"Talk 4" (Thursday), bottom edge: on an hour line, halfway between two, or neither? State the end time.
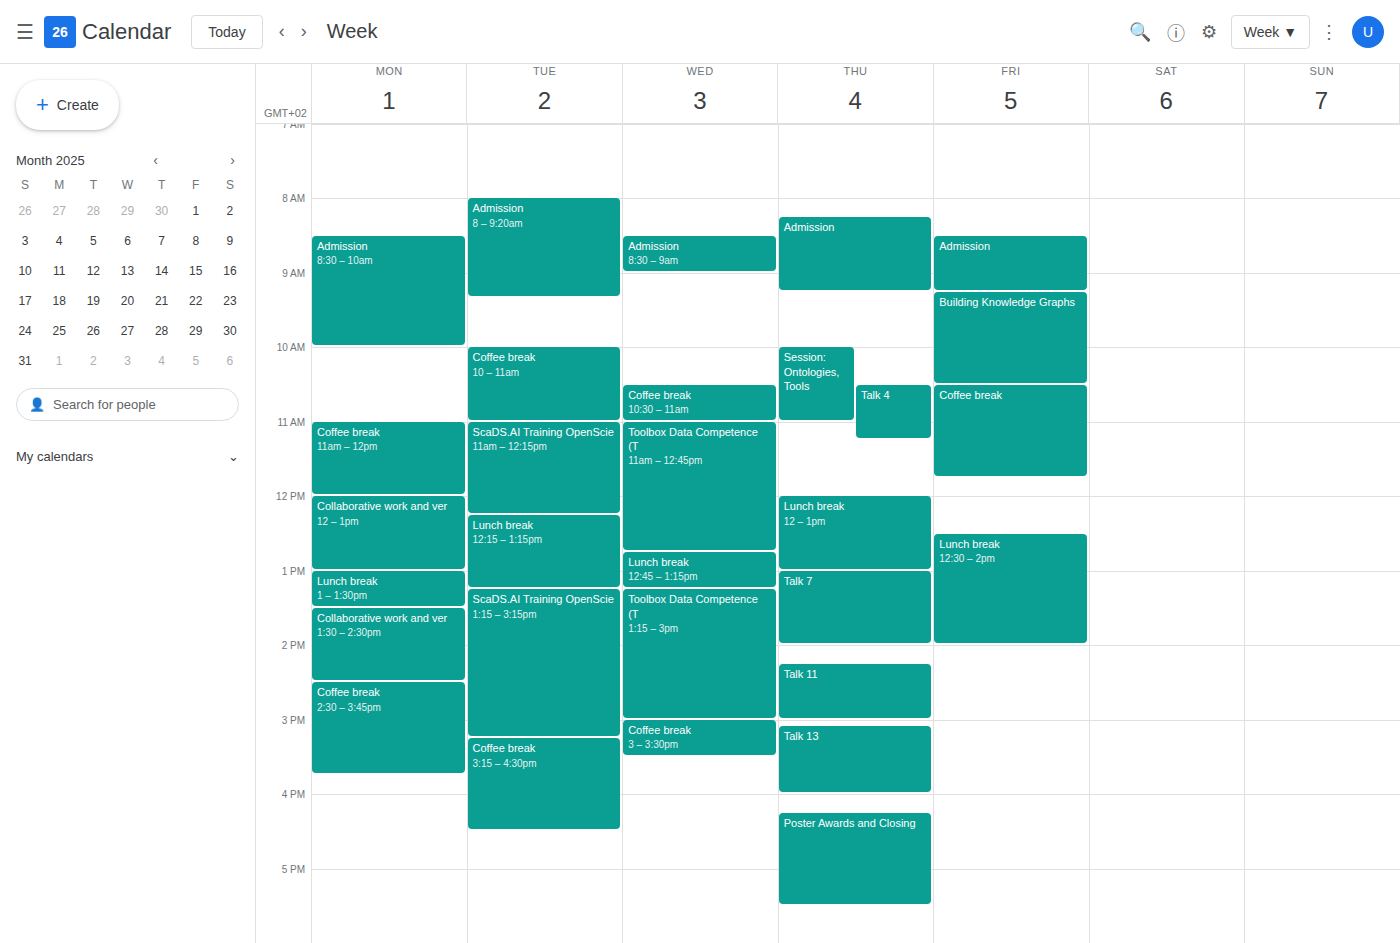
11:15 AM -- neither: a quarter of the way from the 11 AM line to the 12 PM line.